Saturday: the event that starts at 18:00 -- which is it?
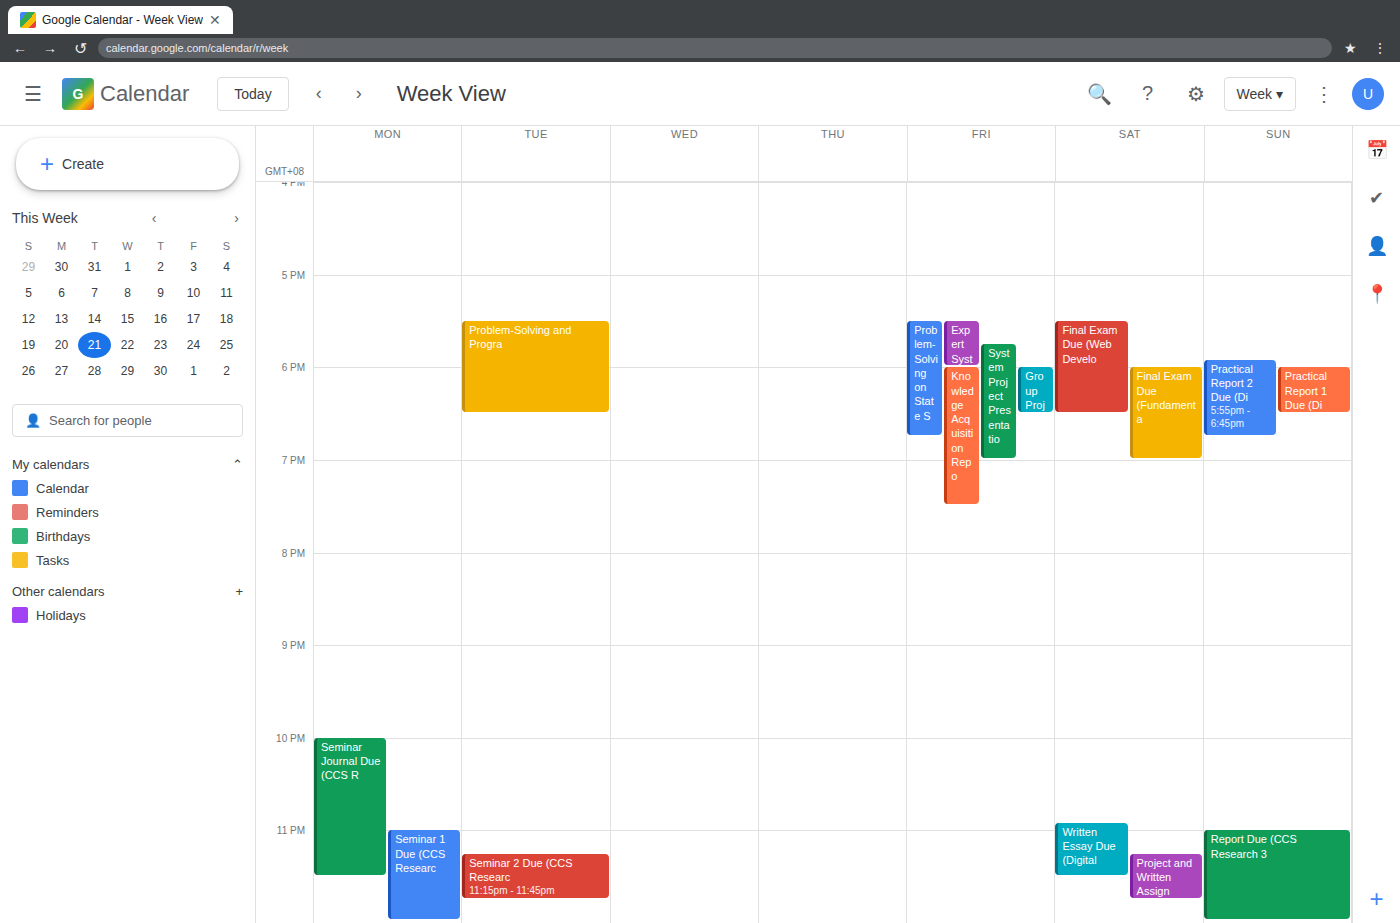
"Final Exam Due (Fundamenta"